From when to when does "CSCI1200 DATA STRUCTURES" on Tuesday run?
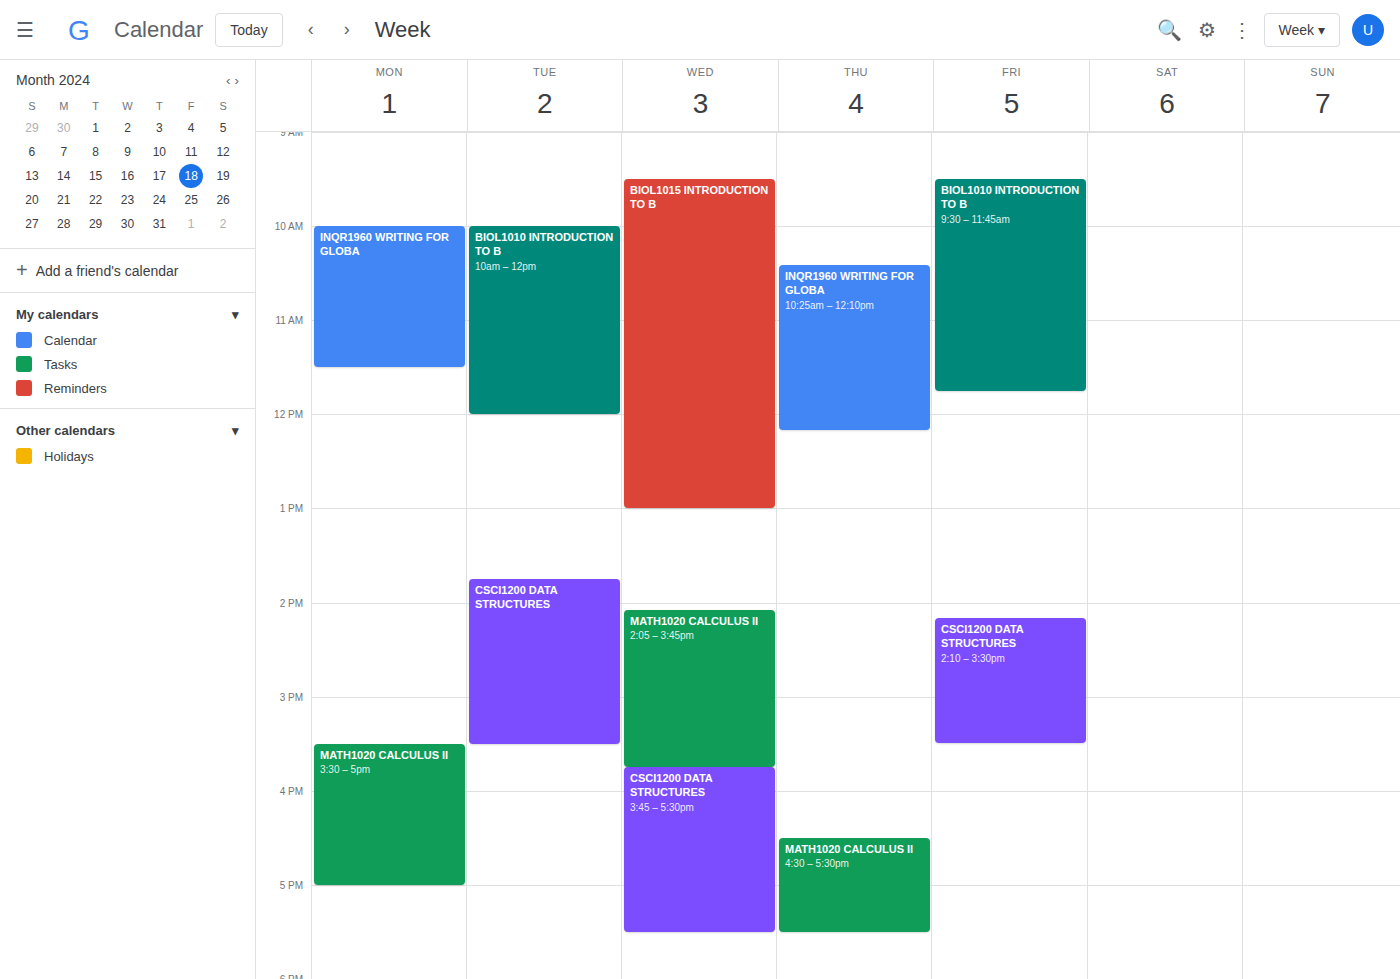
1:45 PM to 3:30 PM